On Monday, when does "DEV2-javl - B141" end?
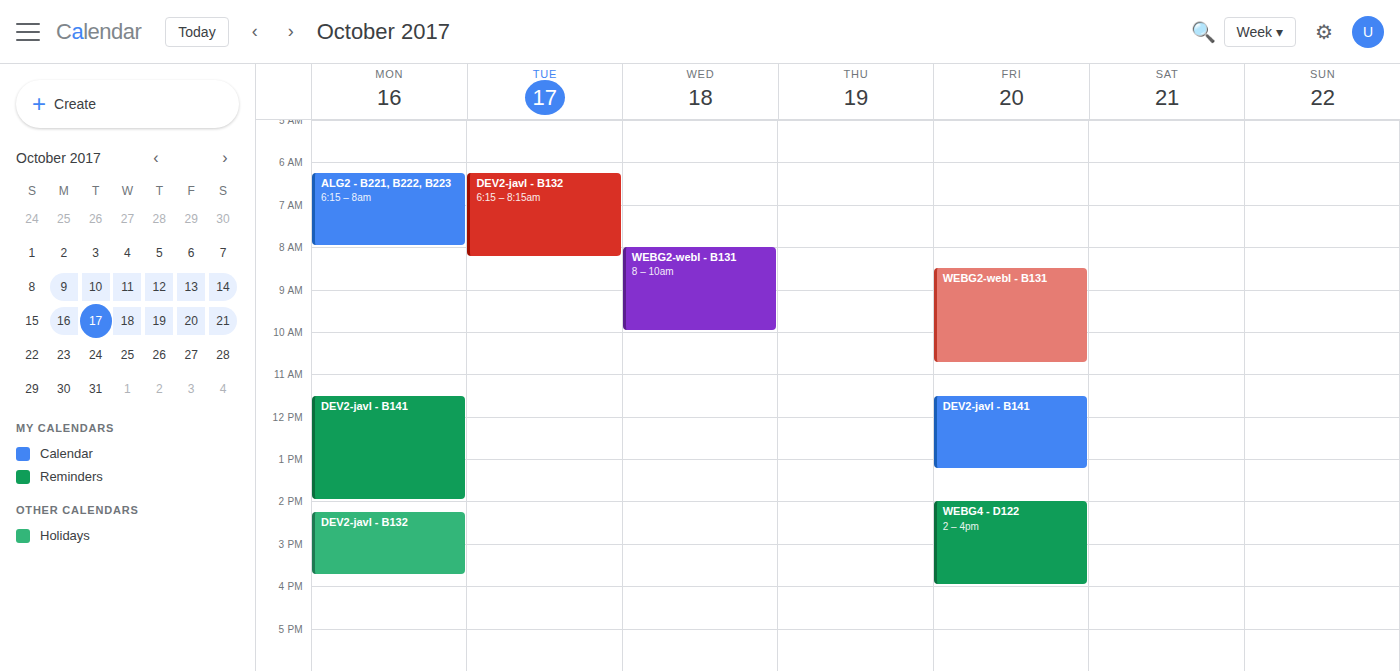
2:00 PM